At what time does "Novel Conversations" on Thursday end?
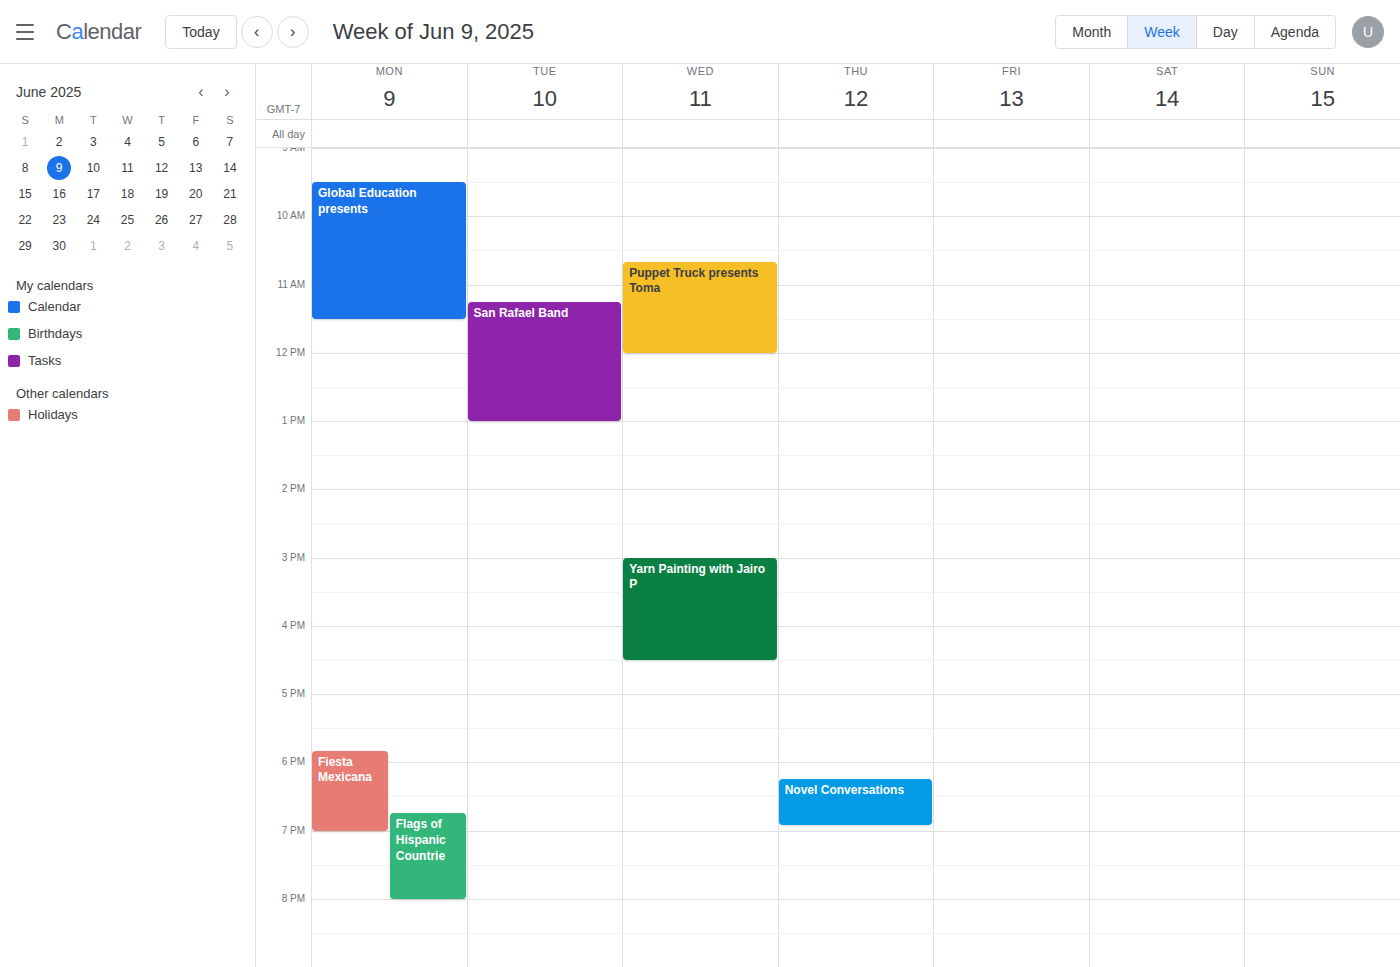
6:55 PM